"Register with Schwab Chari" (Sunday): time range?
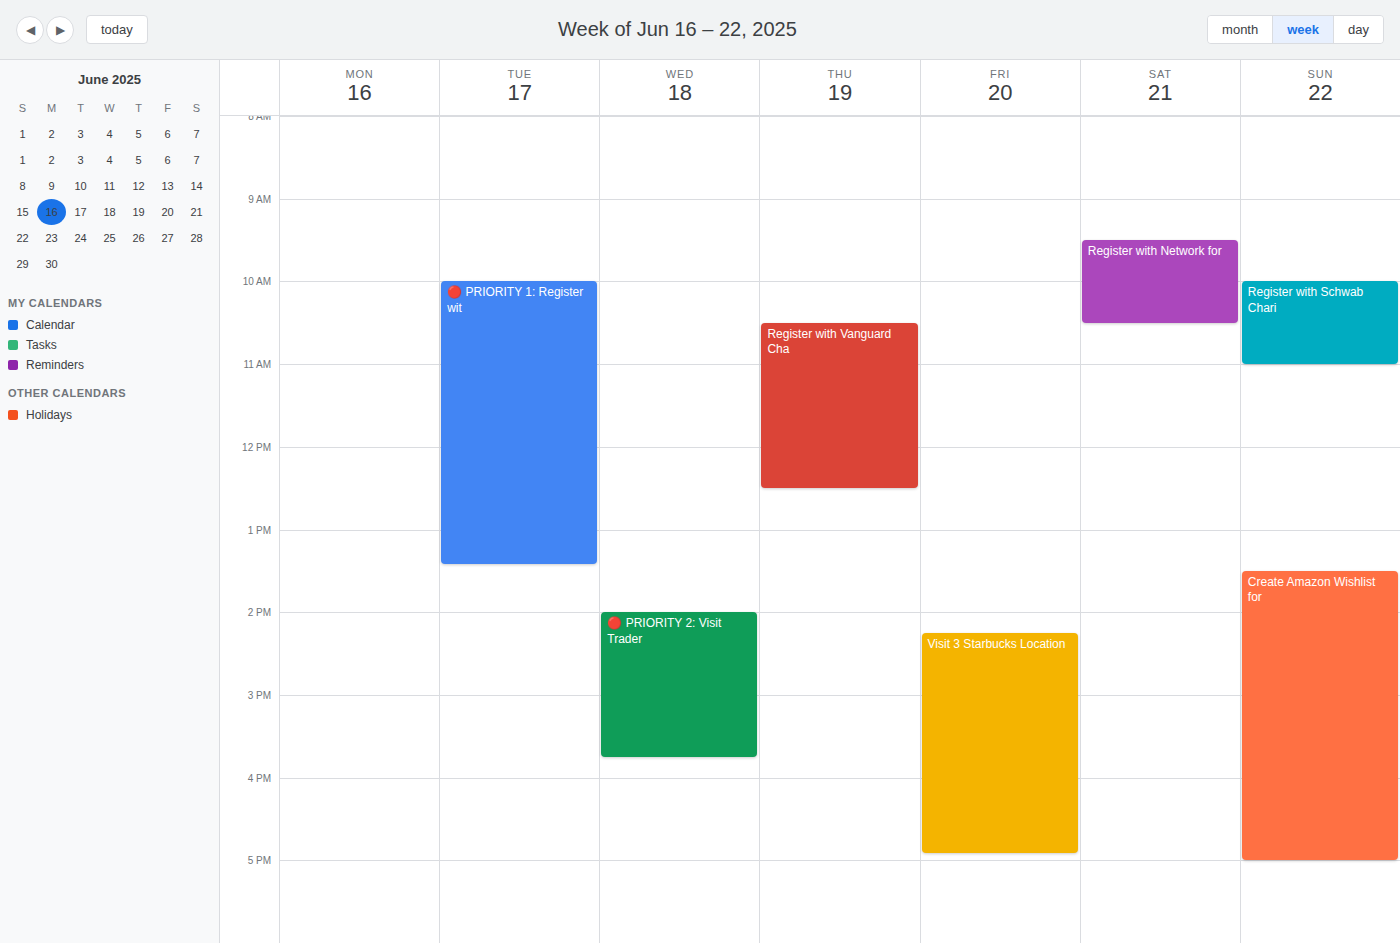
10:00 AM to 11:00 AM